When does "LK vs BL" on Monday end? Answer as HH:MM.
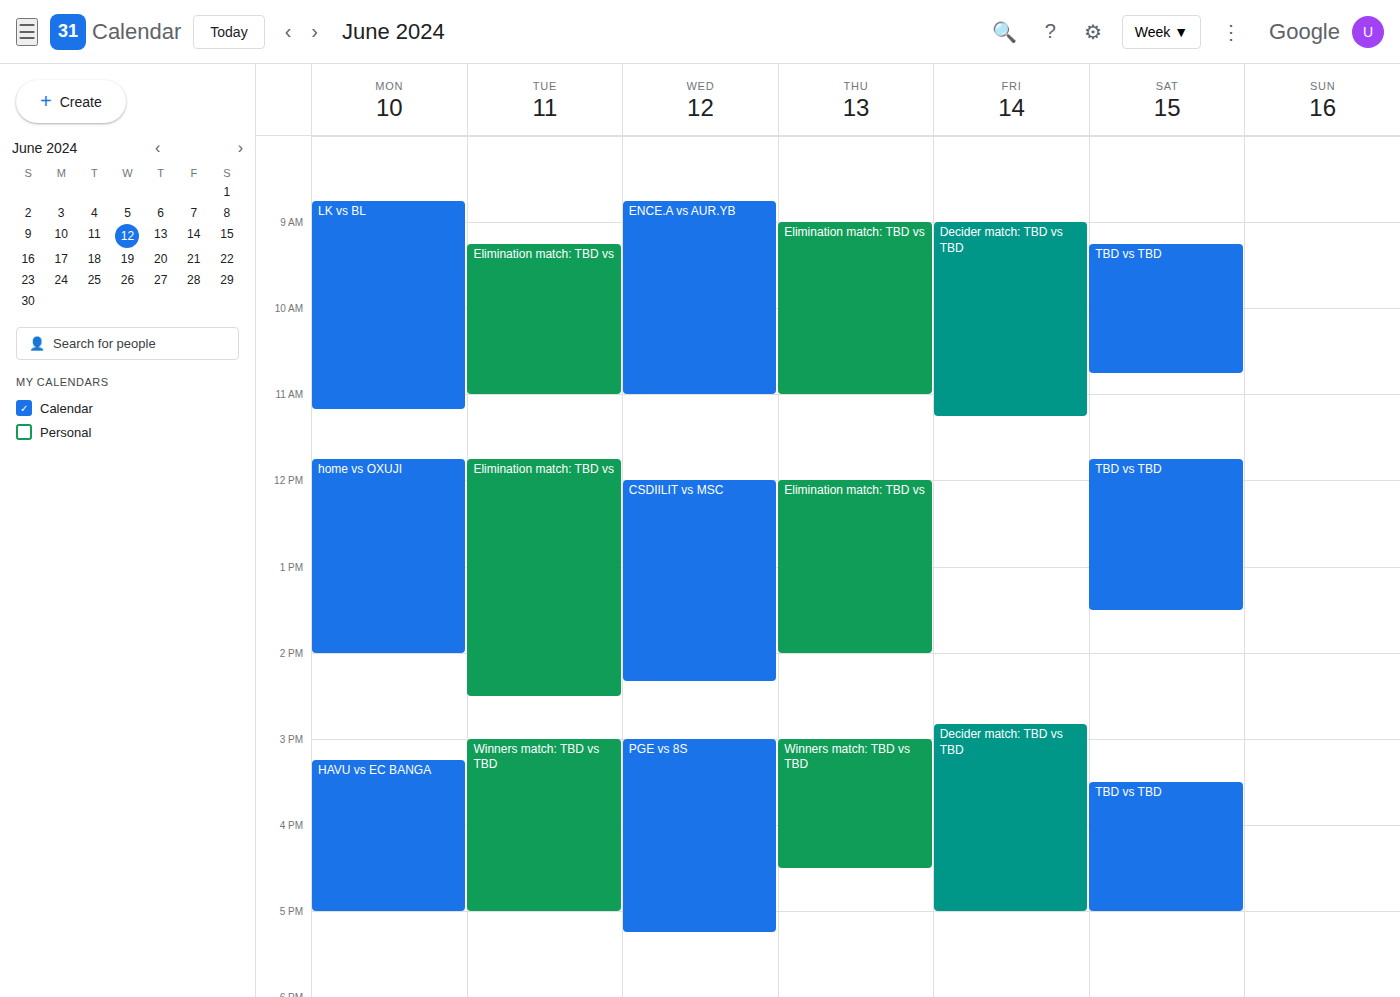
11:10